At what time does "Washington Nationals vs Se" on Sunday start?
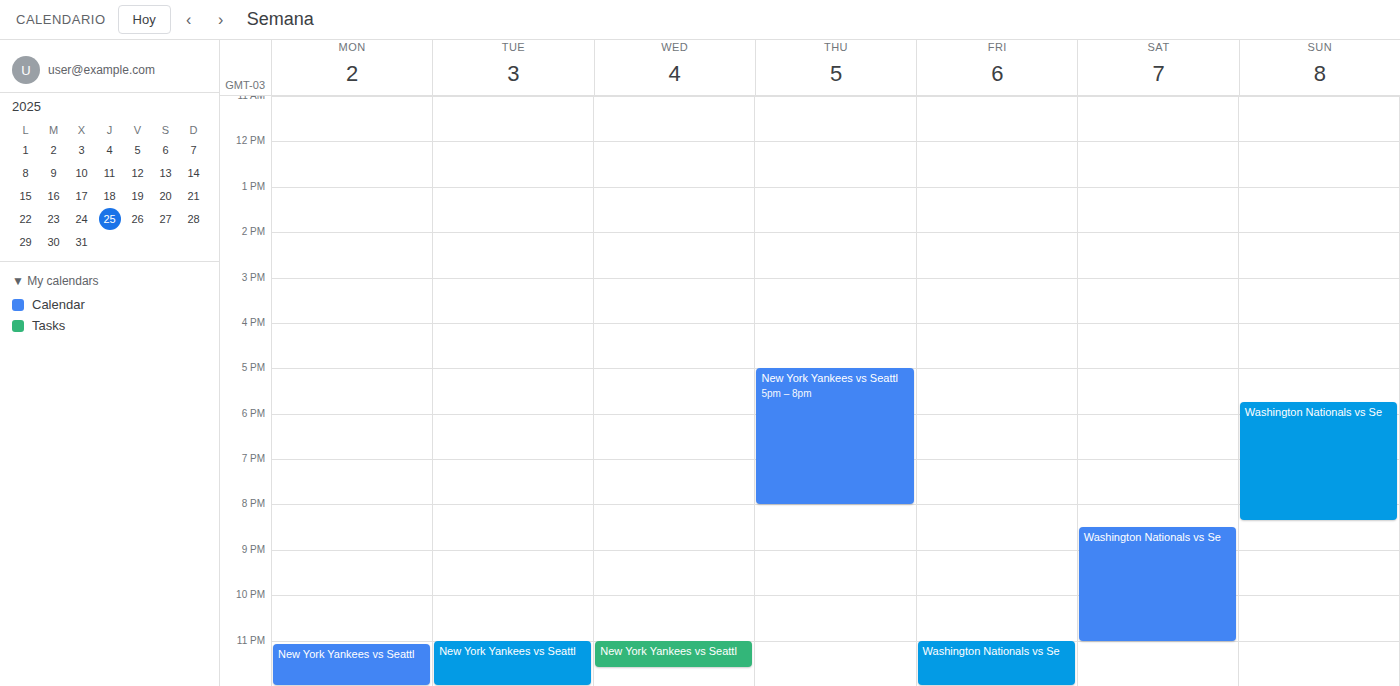
5:45 PM